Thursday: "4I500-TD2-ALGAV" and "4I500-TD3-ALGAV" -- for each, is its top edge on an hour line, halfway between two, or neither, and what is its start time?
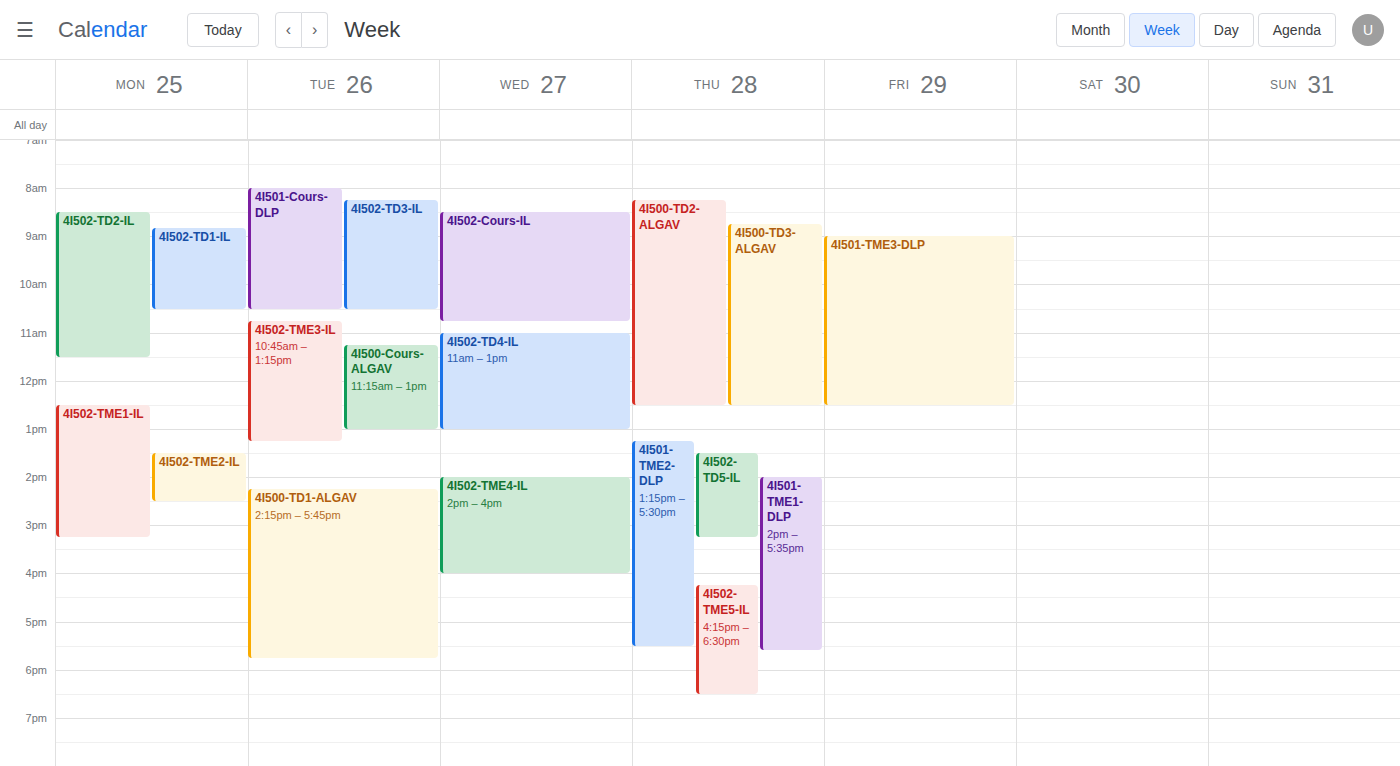
"4I500-TD2-ALGAV": 8:15 AM, neither: a quarter of the way from the 8 AM line to the 9 AM line. "4I500-TD3-ALGAV": 8:45 AM, neither: three quarters of the way from the 8 AM line to the 9 AM line.